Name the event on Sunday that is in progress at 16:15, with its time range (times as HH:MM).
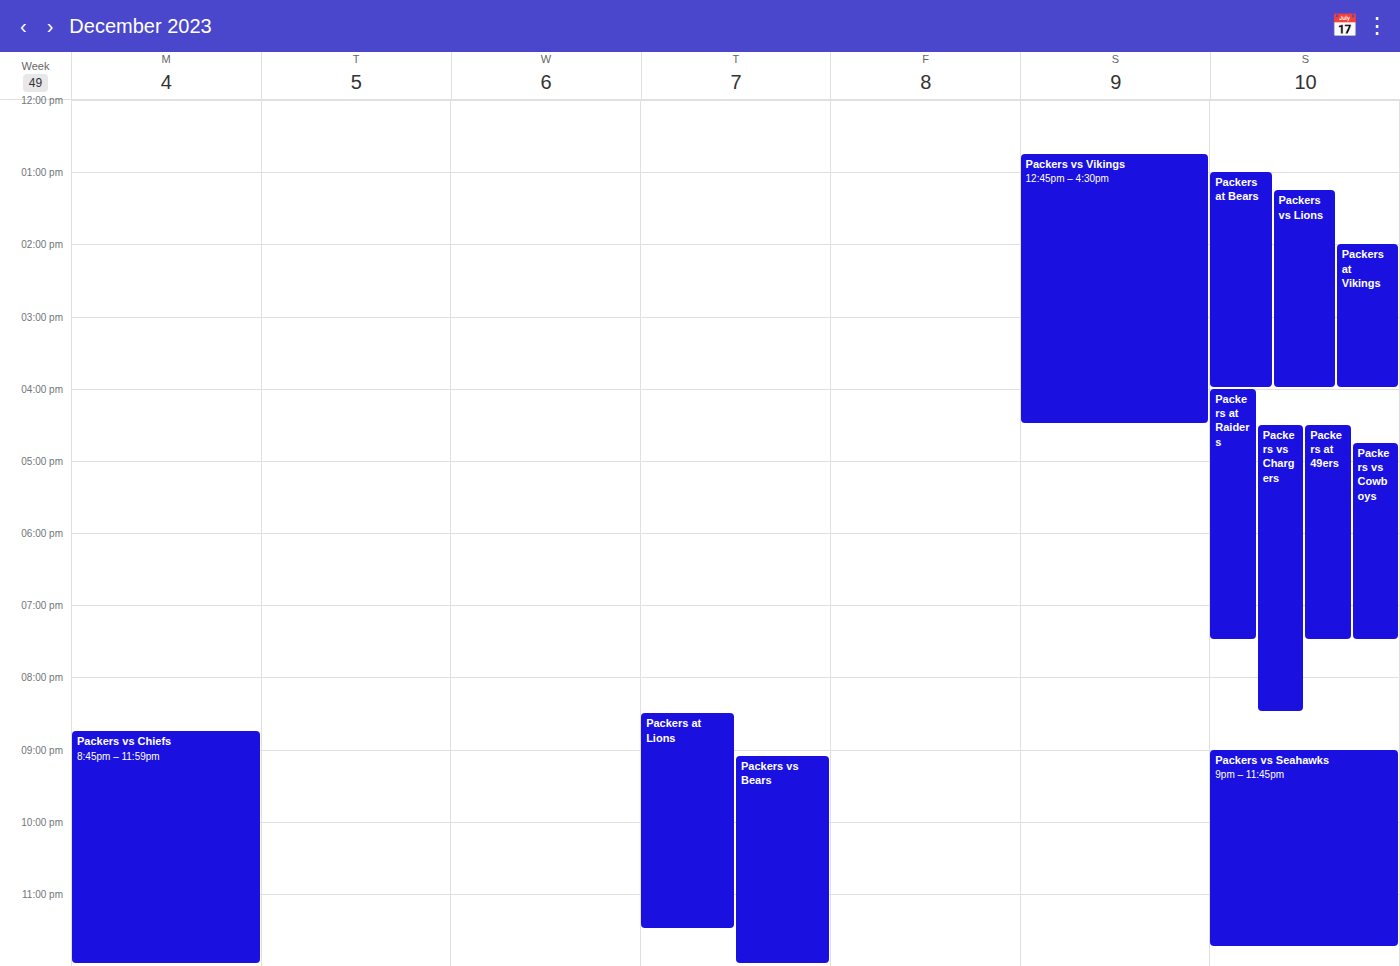
"Packers at Raiders", 16:00 to 19:30